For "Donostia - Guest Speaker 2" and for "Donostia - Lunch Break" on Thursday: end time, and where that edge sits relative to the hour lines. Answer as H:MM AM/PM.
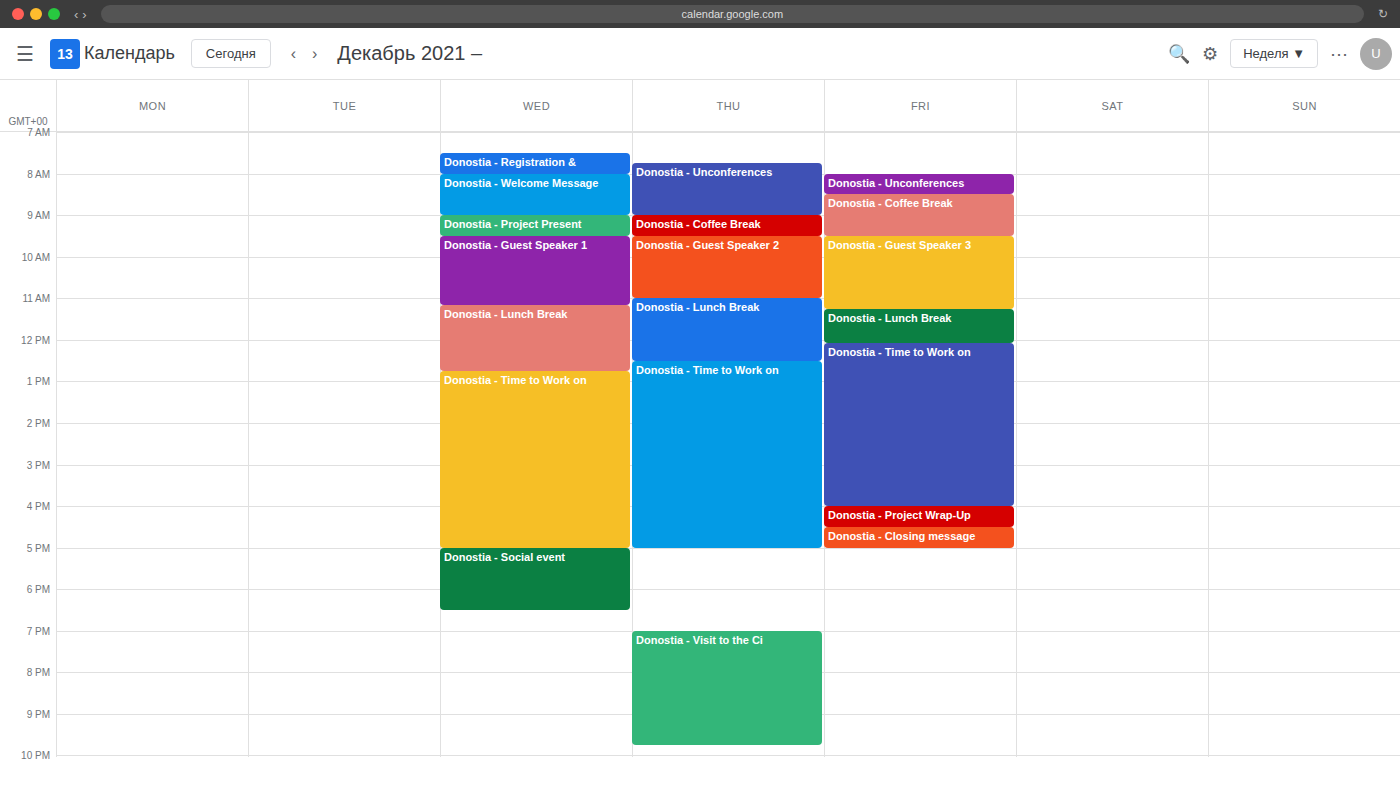
"Donostia - Guest Speaker 2": 11:00 AM, exactly on the 11 AM line. "Donostia - Lunch Break": 12:30 PM, halfway between the 12 PM and 1 PM lines.